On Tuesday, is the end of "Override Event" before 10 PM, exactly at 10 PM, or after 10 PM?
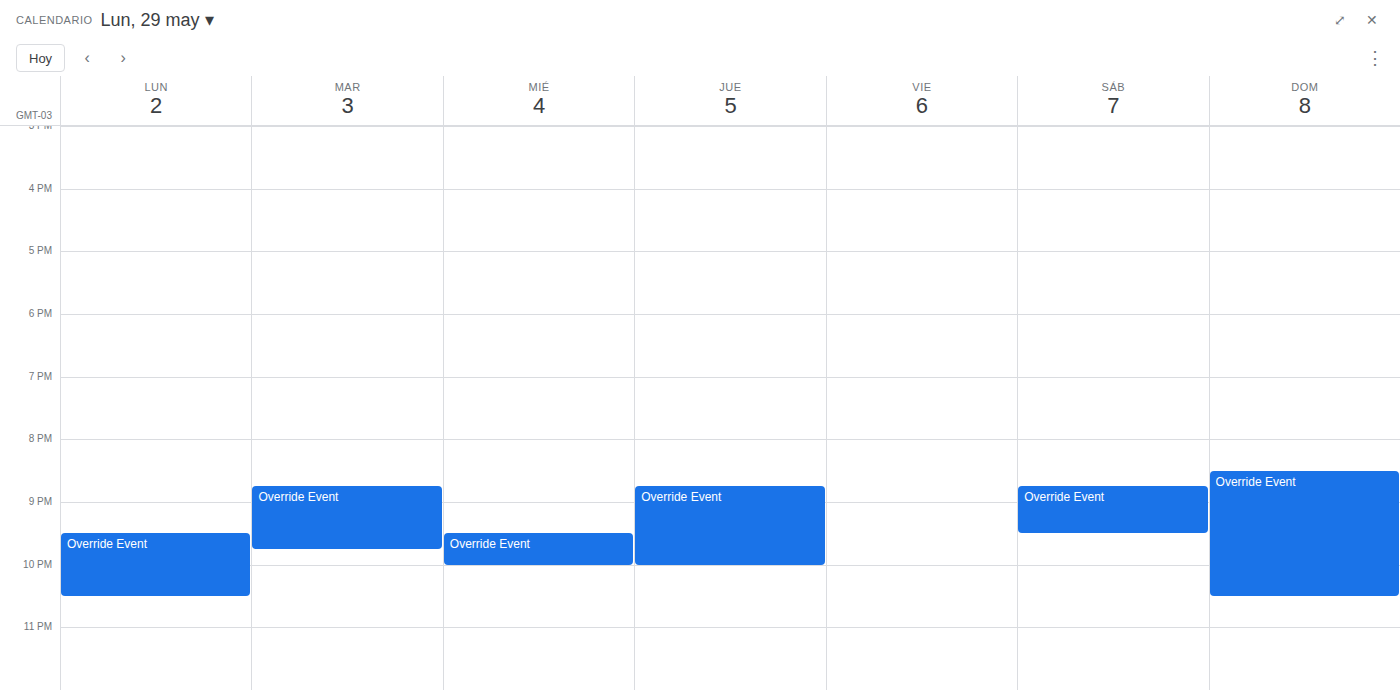
9:45 PM -- before 10 PM, 15 minutes above the 10 PM line.